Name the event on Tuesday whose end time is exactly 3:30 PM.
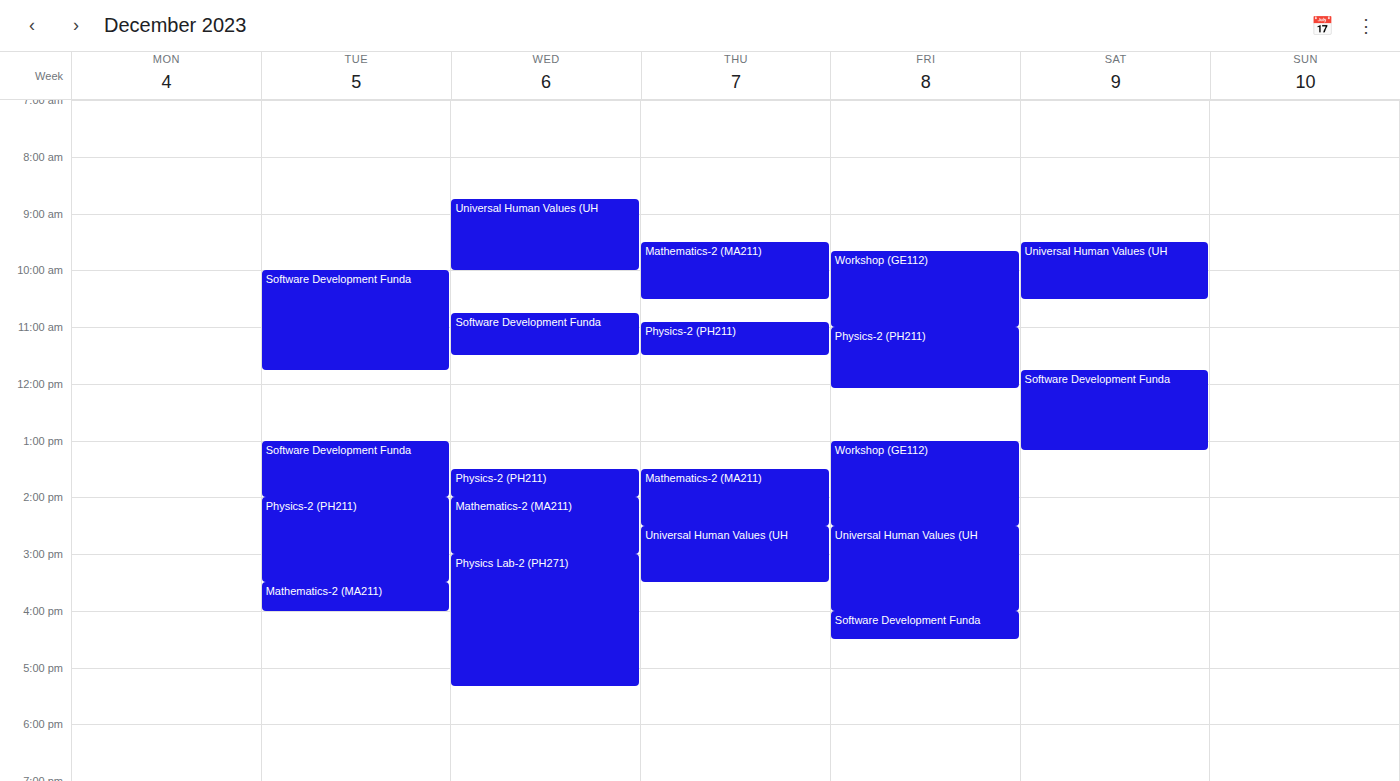
"Physics-2 (PH211)"